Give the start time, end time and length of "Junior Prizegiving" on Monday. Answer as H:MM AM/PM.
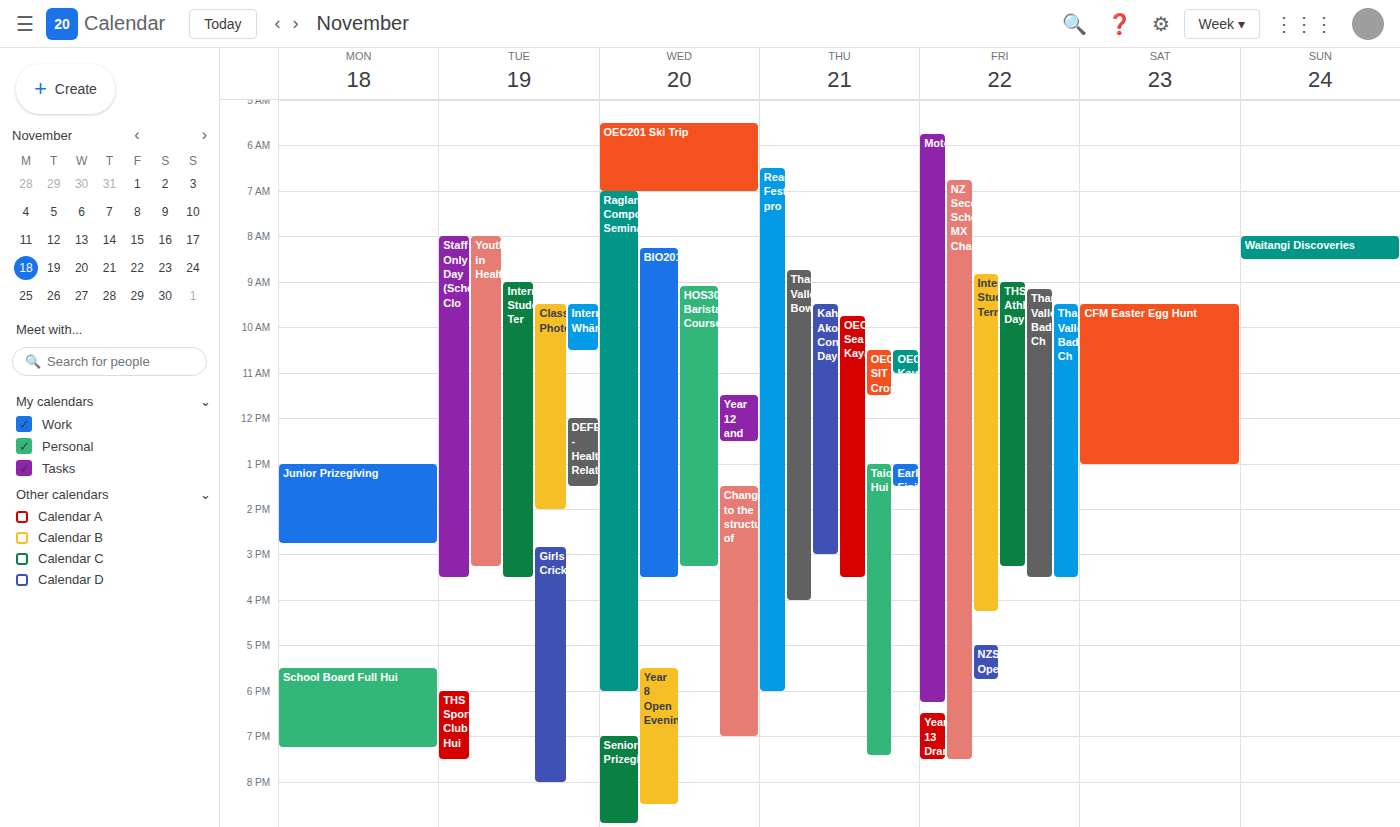
1:00 PM to 2:45 PM, 1 hour 45 minutes